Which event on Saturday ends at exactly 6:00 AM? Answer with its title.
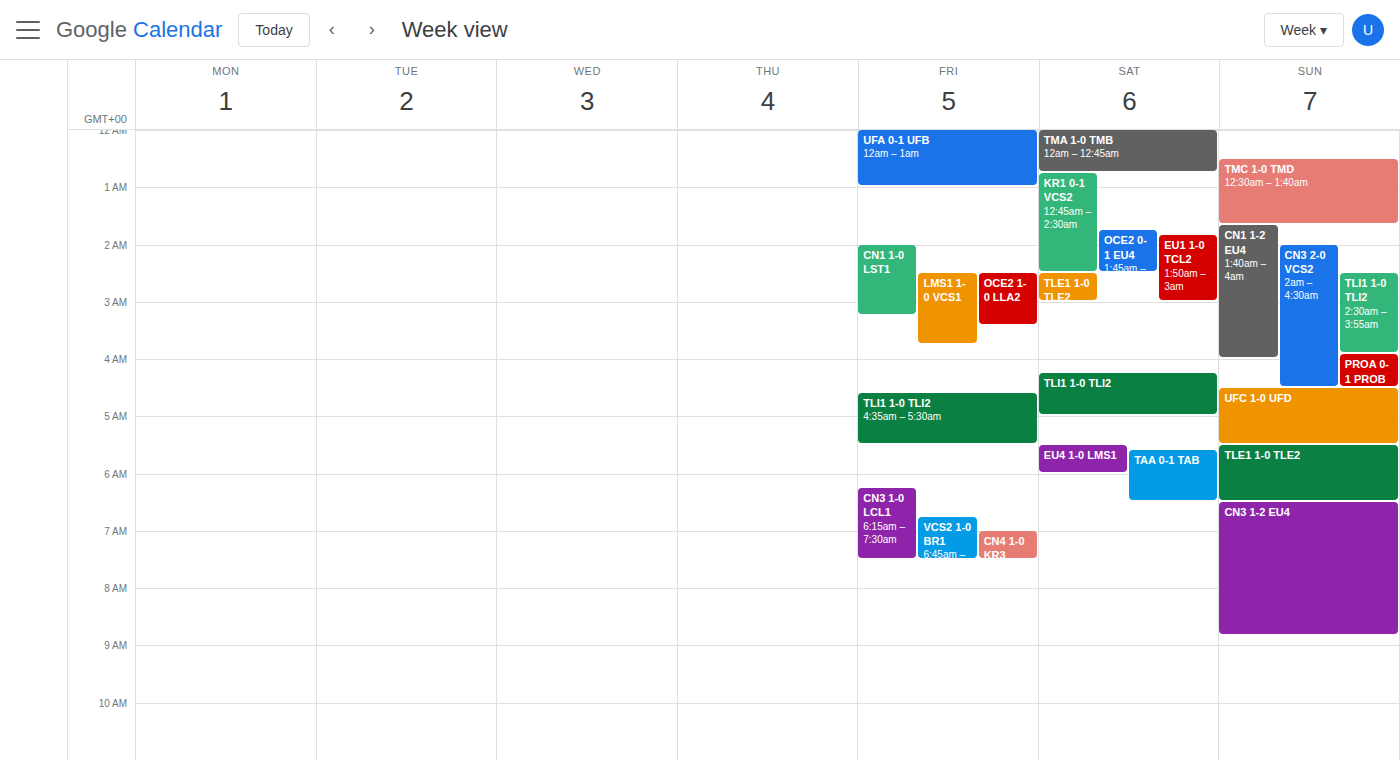
"EU4 1-0 LMS1"